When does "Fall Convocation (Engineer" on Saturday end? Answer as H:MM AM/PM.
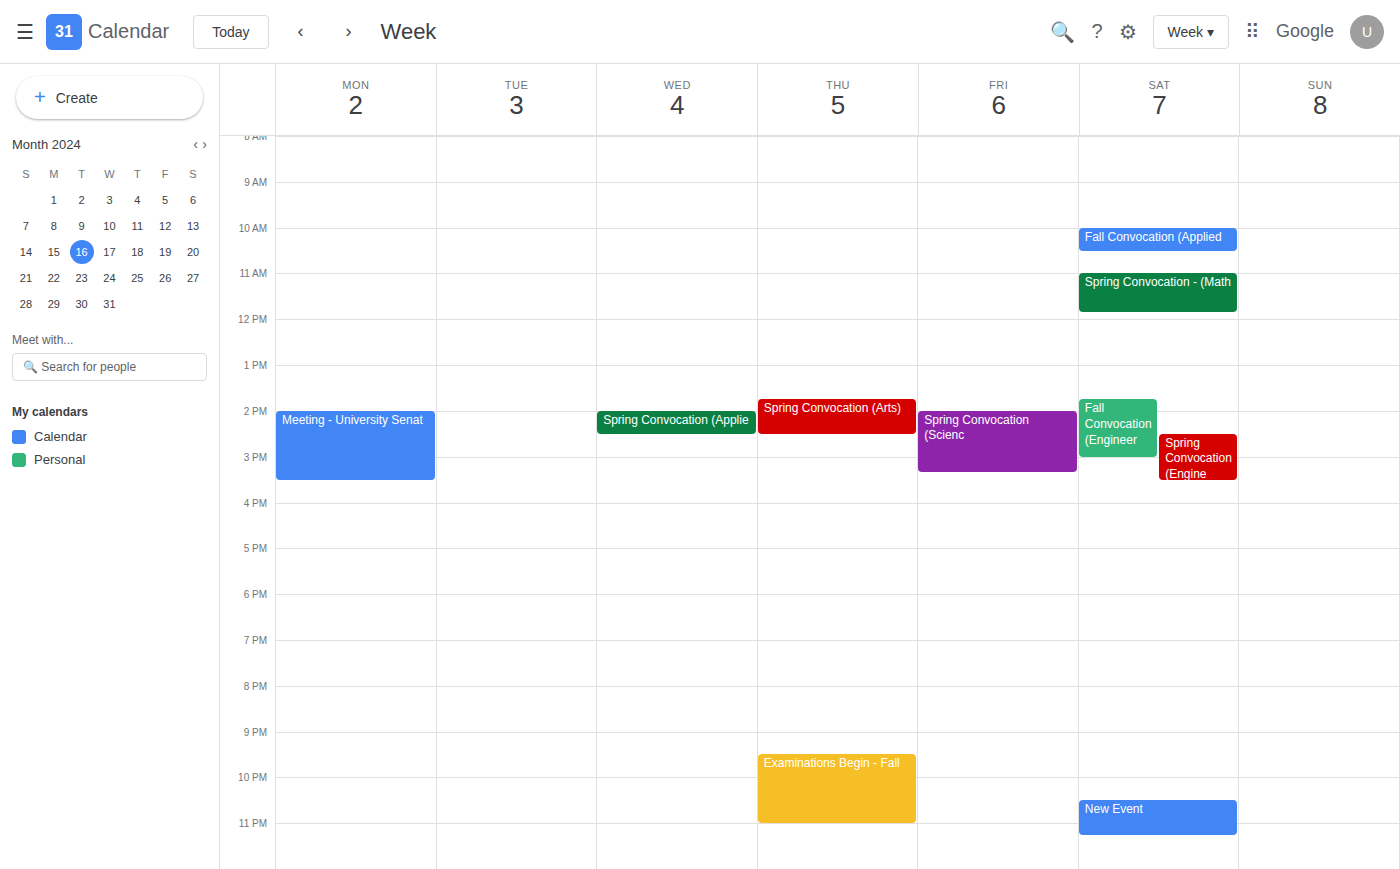
3:00 PM